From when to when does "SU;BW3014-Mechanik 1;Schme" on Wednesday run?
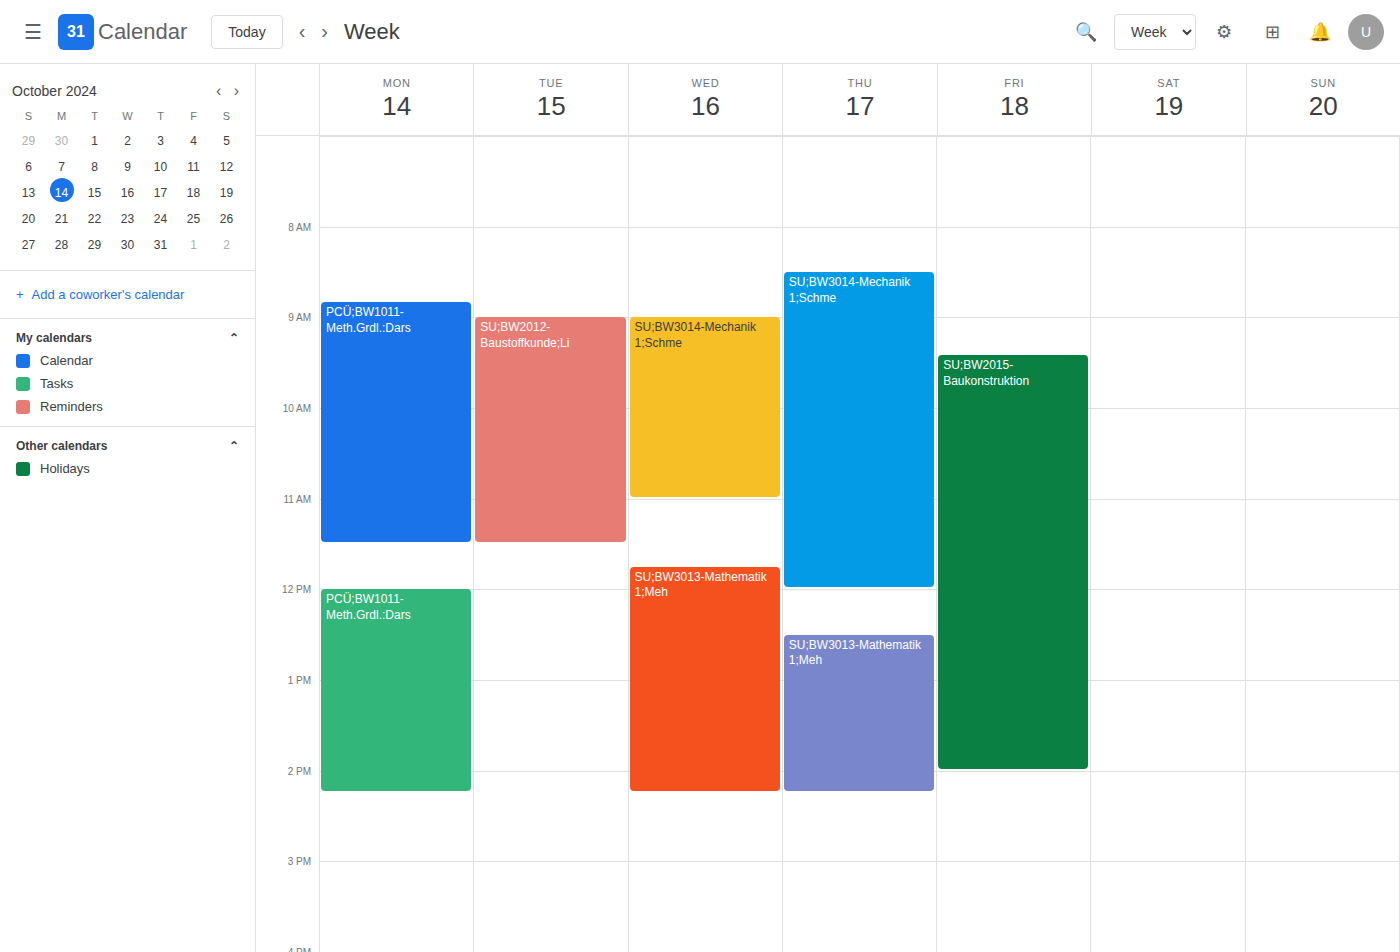
9:00 AM to 11:00 AM